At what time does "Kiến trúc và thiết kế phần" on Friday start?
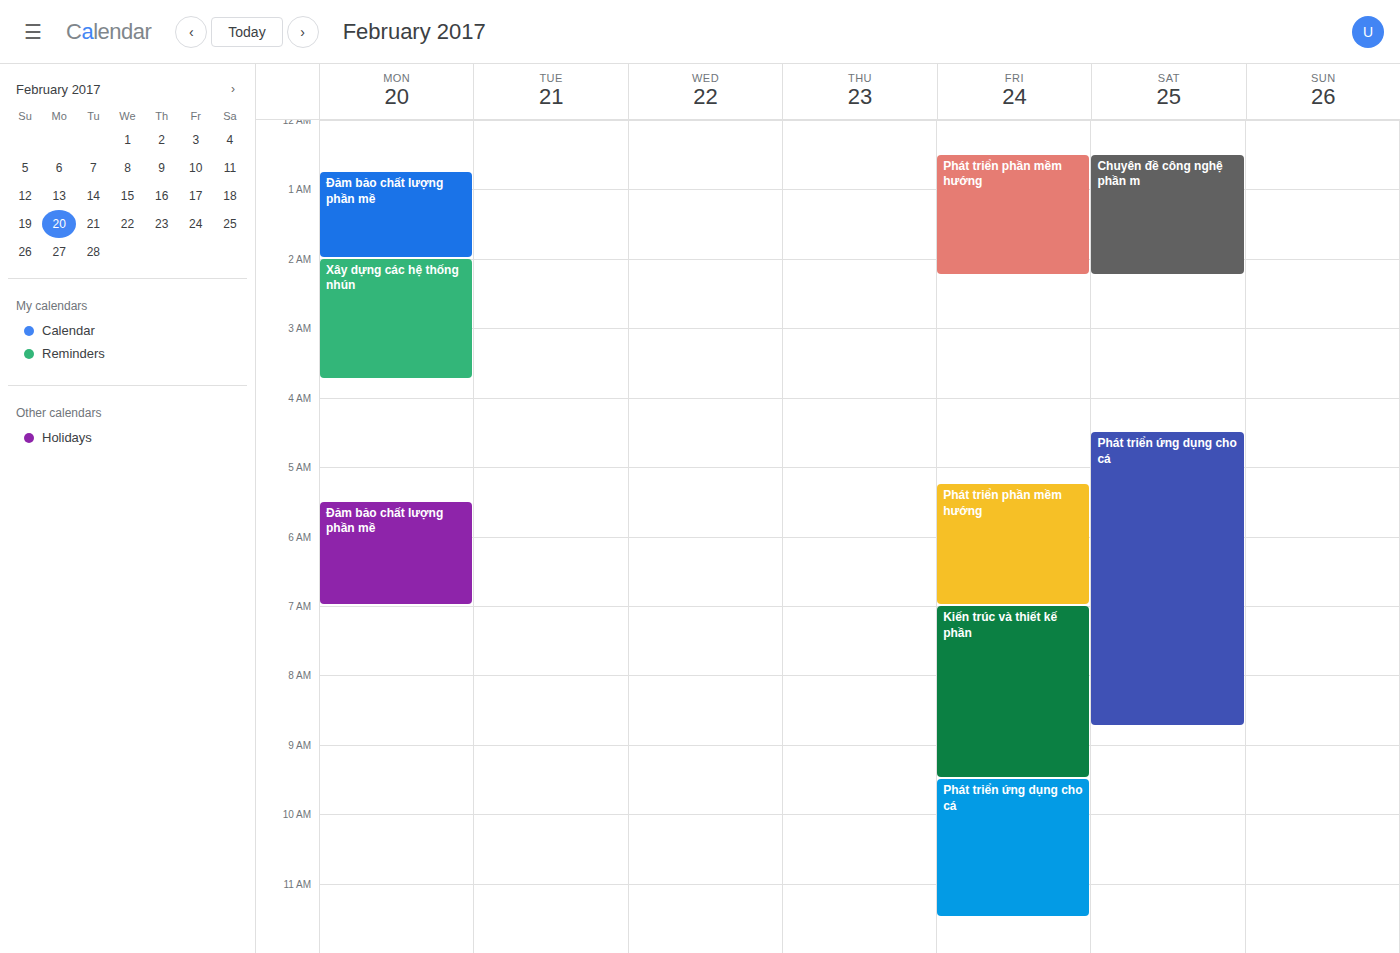
7:00 AM